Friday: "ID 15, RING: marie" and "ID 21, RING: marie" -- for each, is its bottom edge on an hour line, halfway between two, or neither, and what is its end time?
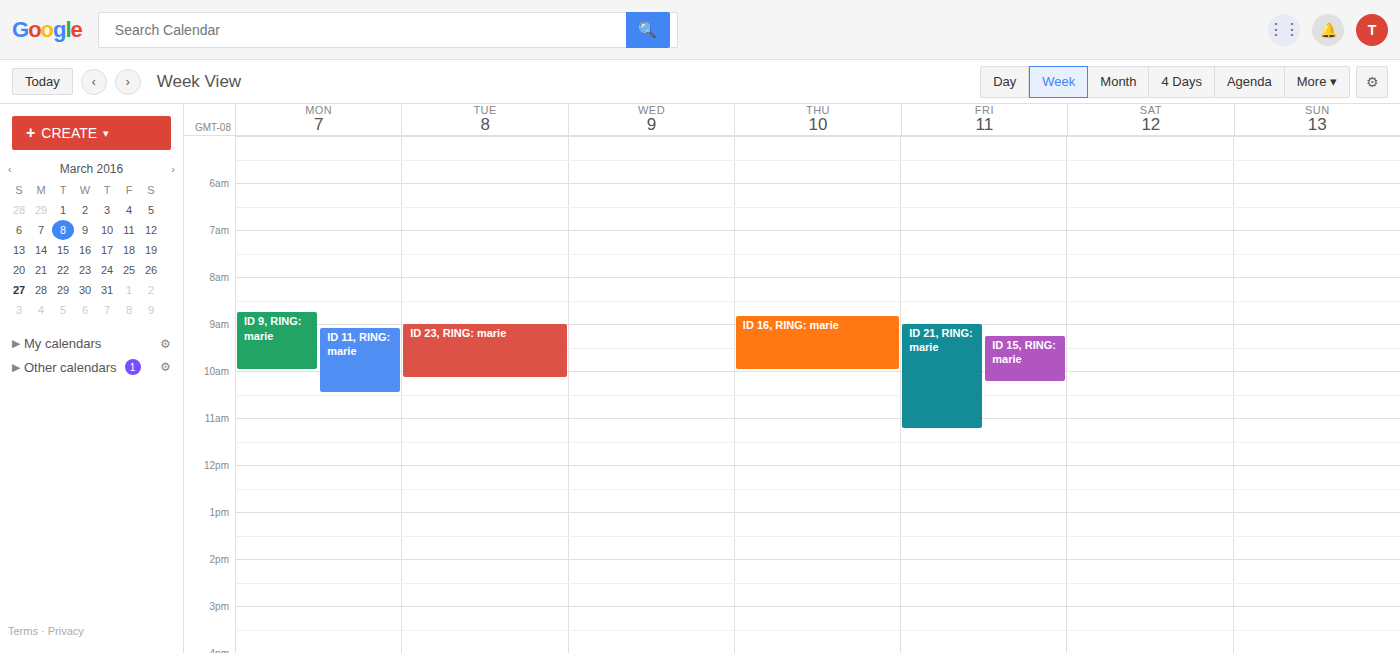
"ID 15, RING: marie": 10:15 AM, neither: a quarter of the way from the 10 AM line to the 11 AM line. "ID 21, RING: marie": 11:15 AM, neither: a quarter of the way from the 11 AM line to the 12 PM line.